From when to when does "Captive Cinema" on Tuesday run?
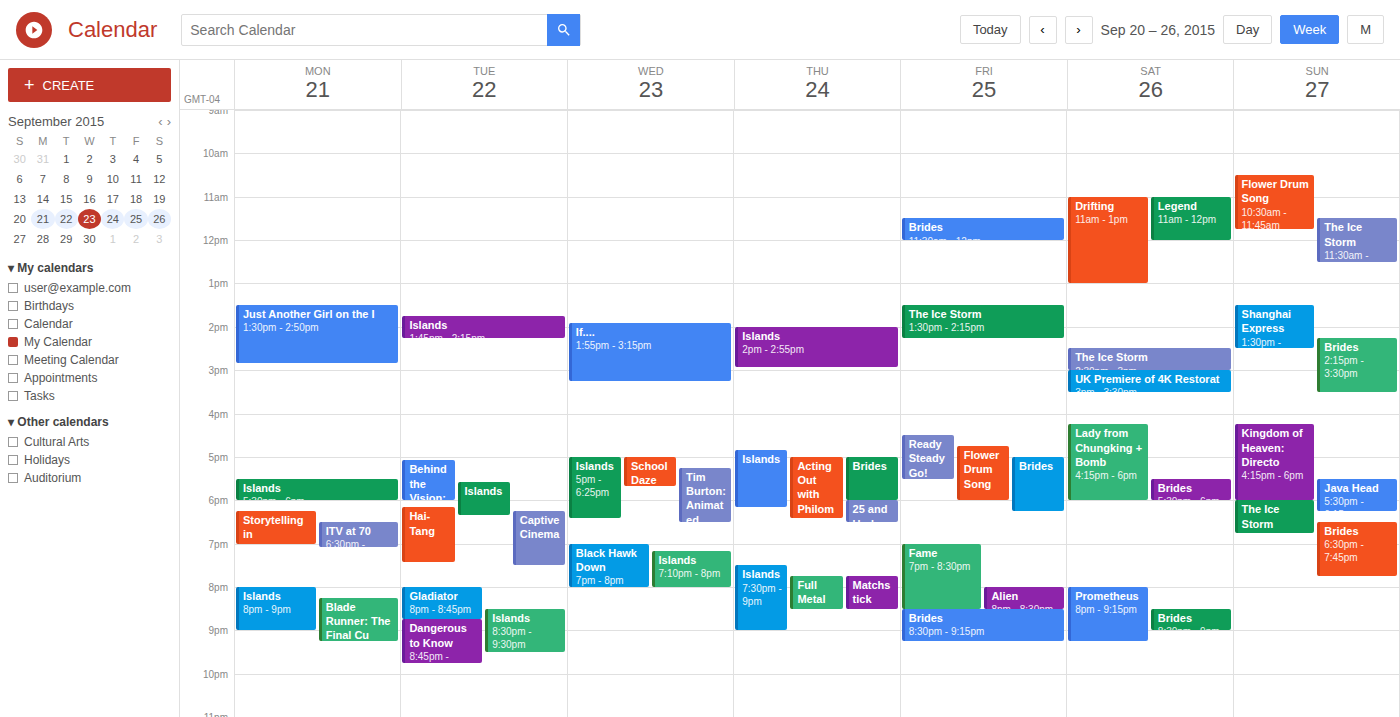
6:15 PM to 7:30 PM